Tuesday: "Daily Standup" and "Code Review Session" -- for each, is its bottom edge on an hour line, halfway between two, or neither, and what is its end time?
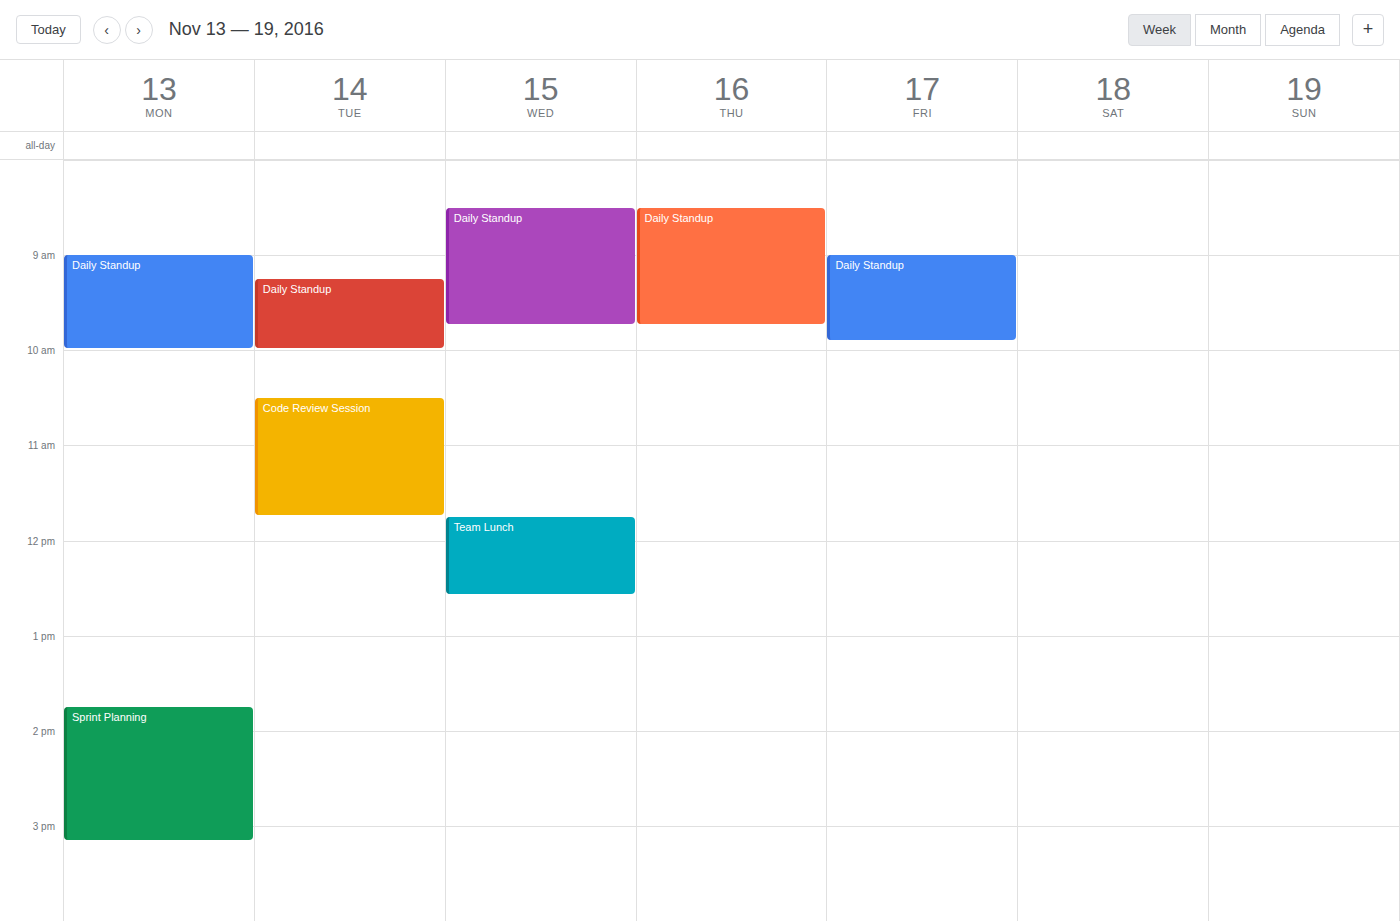
"Daily Standup": 10:00 AM, exactly on the 10 AM line. "Code Review Session": 11:45 AM, neither: three quarters of the way from the 11 AM line to the 12 PM line.